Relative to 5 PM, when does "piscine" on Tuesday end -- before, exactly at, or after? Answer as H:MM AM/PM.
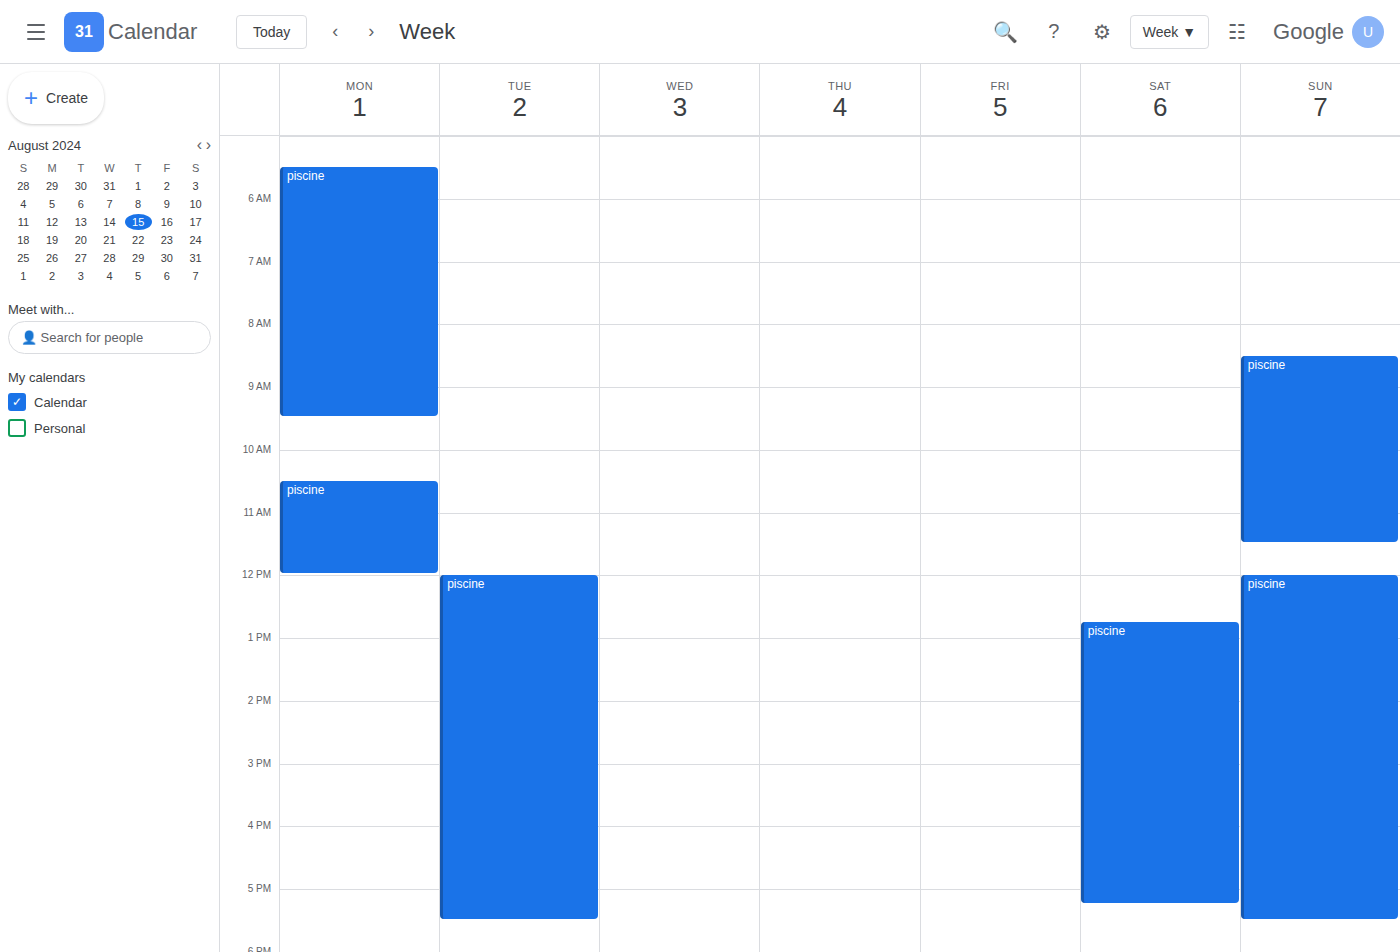
5:30 PM -- after 5 PM, 30 minutes below the 5 PM line.